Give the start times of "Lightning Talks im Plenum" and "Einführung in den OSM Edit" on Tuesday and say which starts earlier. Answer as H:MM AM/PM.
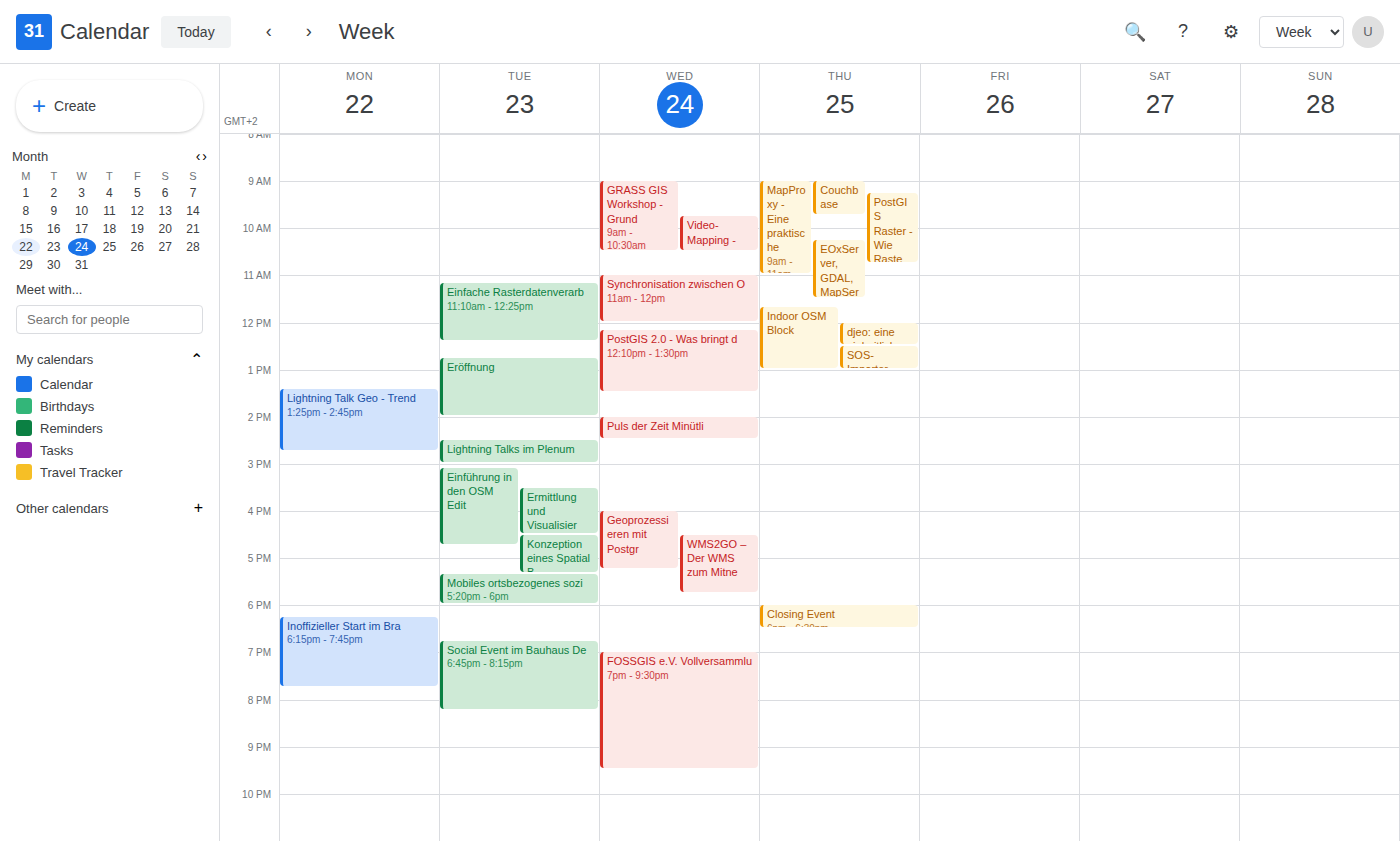
"Lightning Talks im Plenum" 2:30 PM; "Einführung in den OSM Edit" 3:05 PM.